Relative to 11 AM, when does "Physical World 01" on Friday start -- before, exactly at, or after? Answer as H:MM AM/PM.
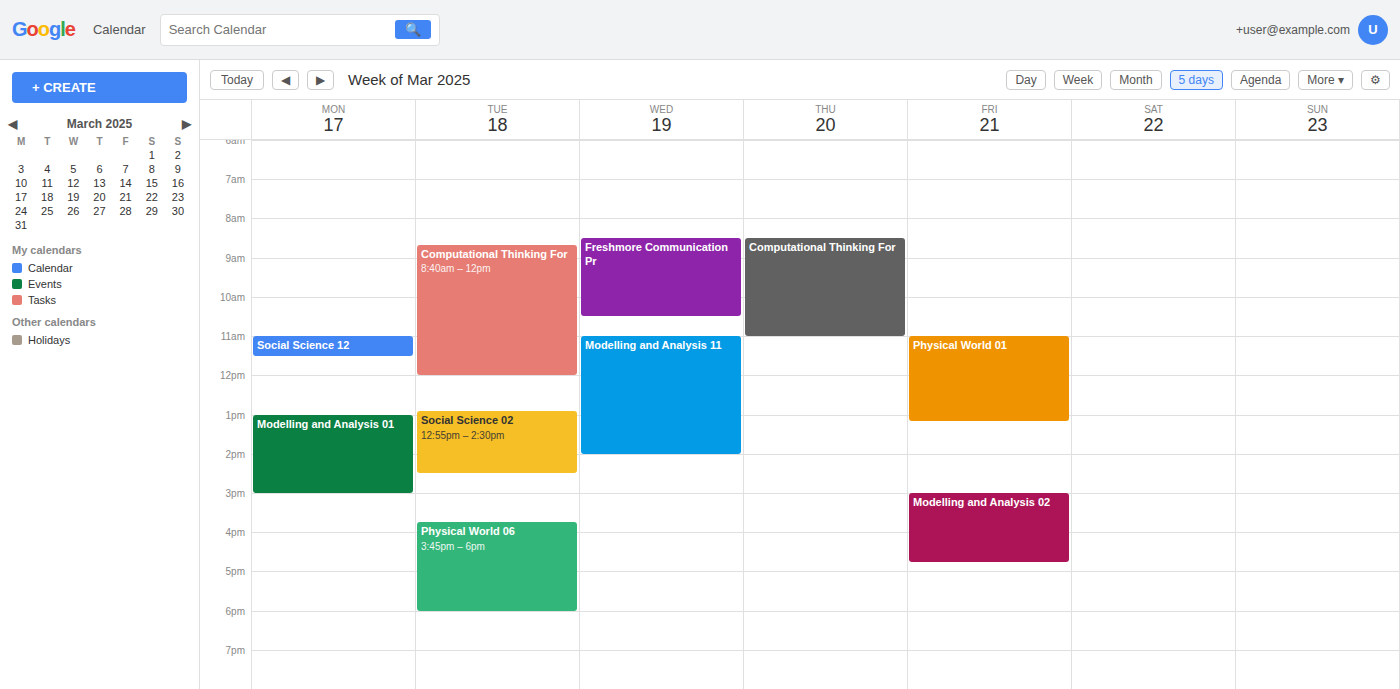
11:00 AM -- exactly at 11 AM, on the 11 AM line.